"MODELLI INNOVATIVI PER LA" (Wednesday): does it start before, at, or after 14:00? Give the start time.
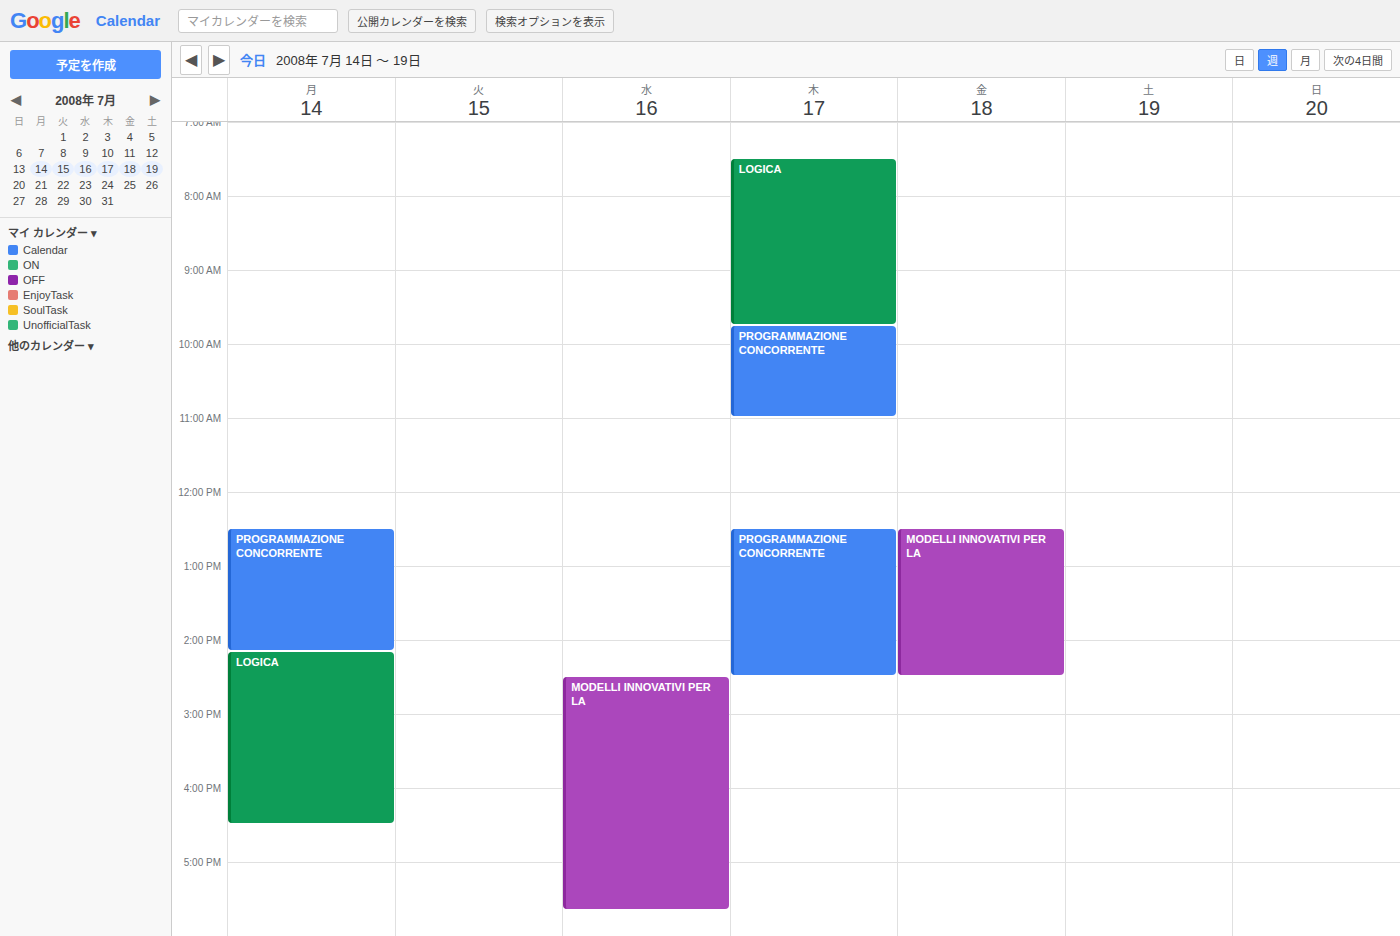
14:30 -- after 14:00, 30 minutes below the 14:00 line.